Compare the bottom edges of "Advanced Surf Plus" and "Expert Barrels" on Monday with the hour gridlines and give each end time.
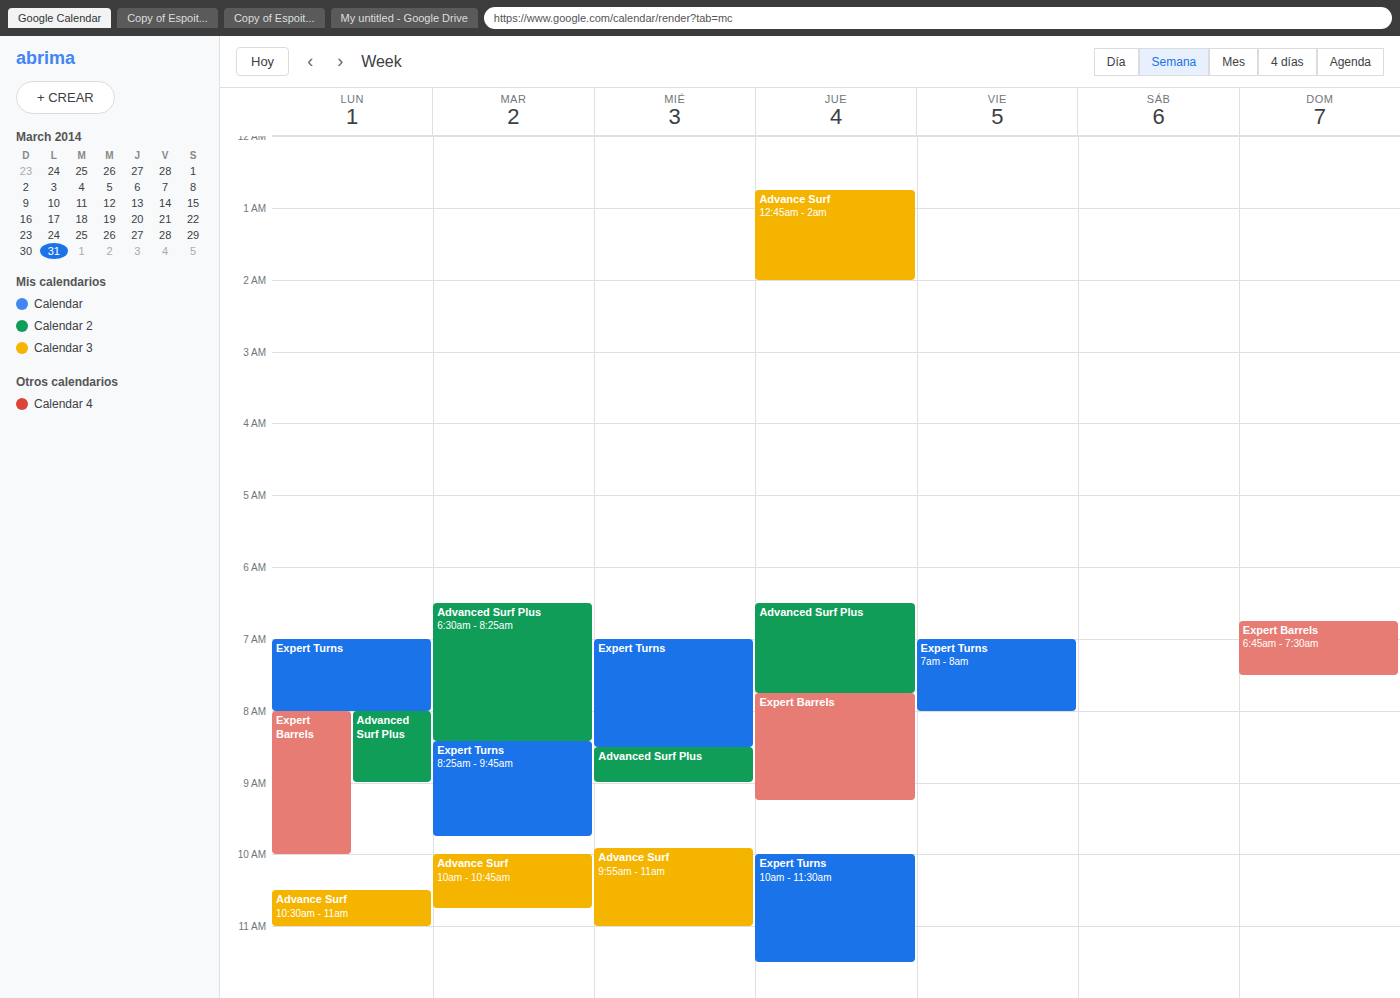
"Advanced Surf Plus": 9:00 AM, exactly on the 9 AM line. "Expert Barrels": 10:00 AM, exactly on the 10 AM line.